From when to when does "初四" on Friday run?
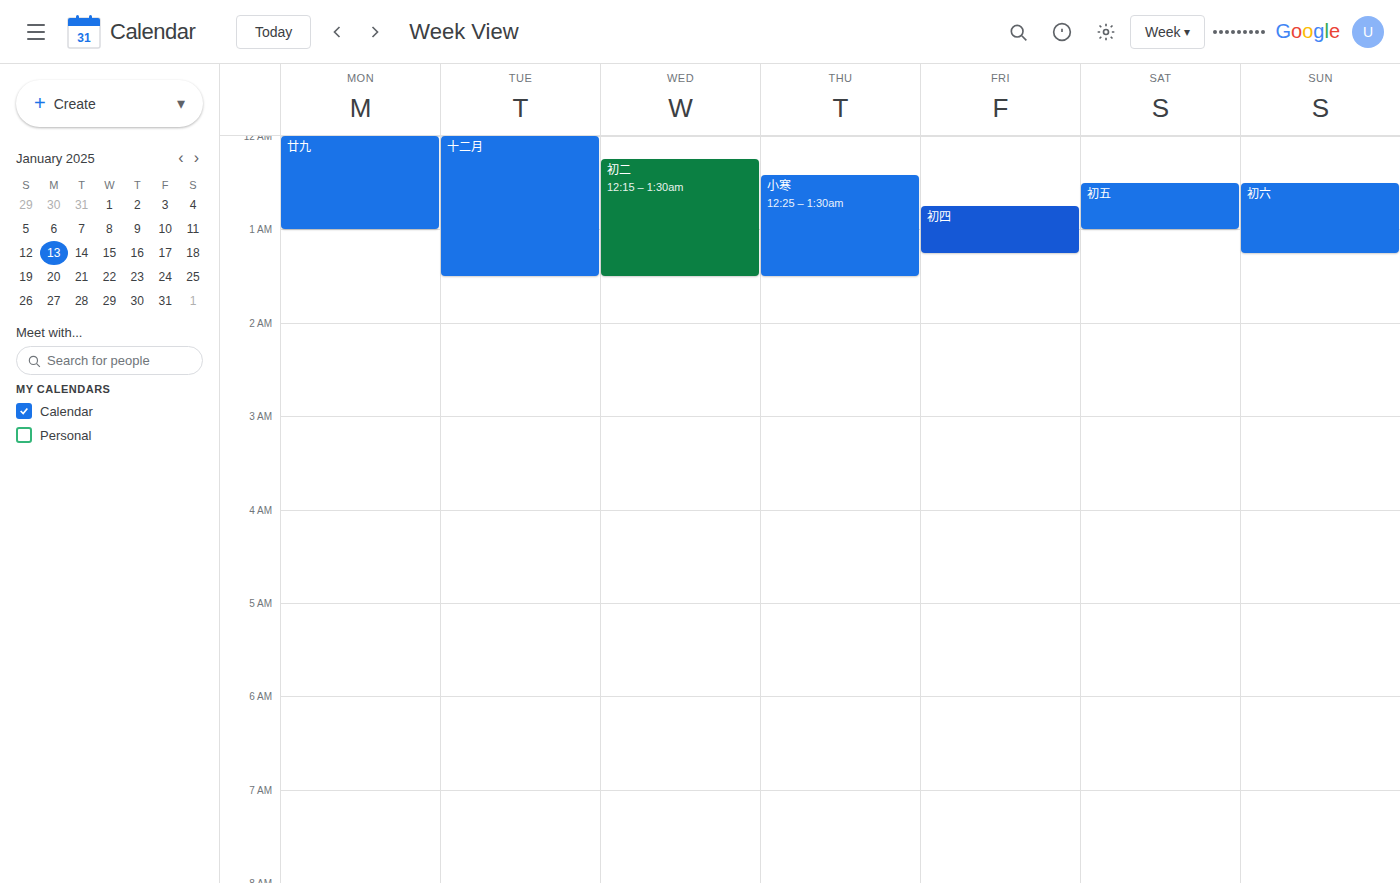
12:45 AM to 1:15 AM